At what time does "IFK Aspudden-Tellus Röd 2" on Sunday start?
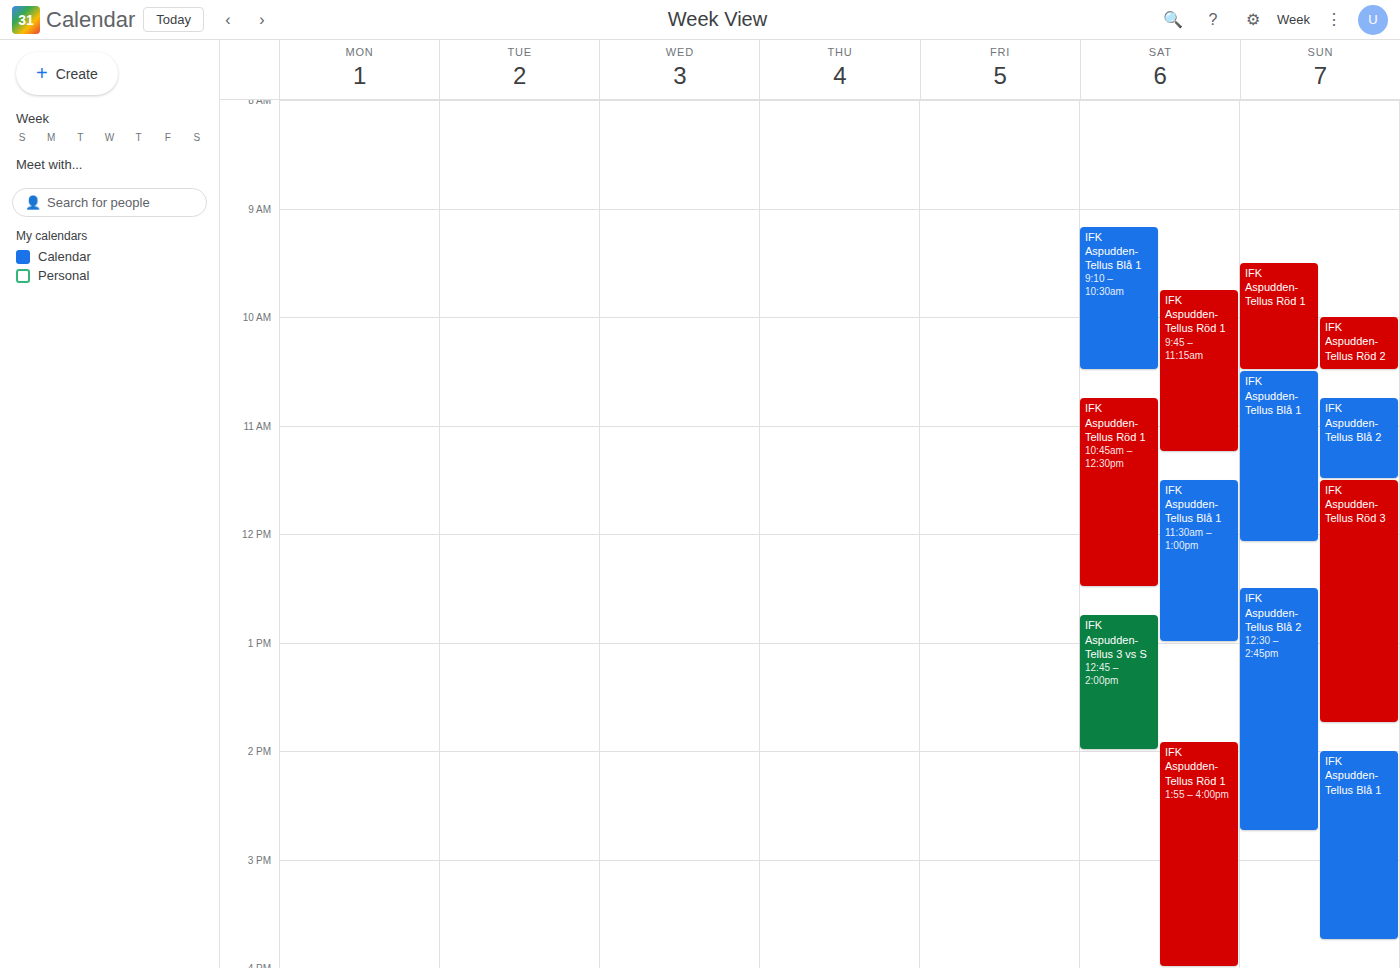
10:00 AM